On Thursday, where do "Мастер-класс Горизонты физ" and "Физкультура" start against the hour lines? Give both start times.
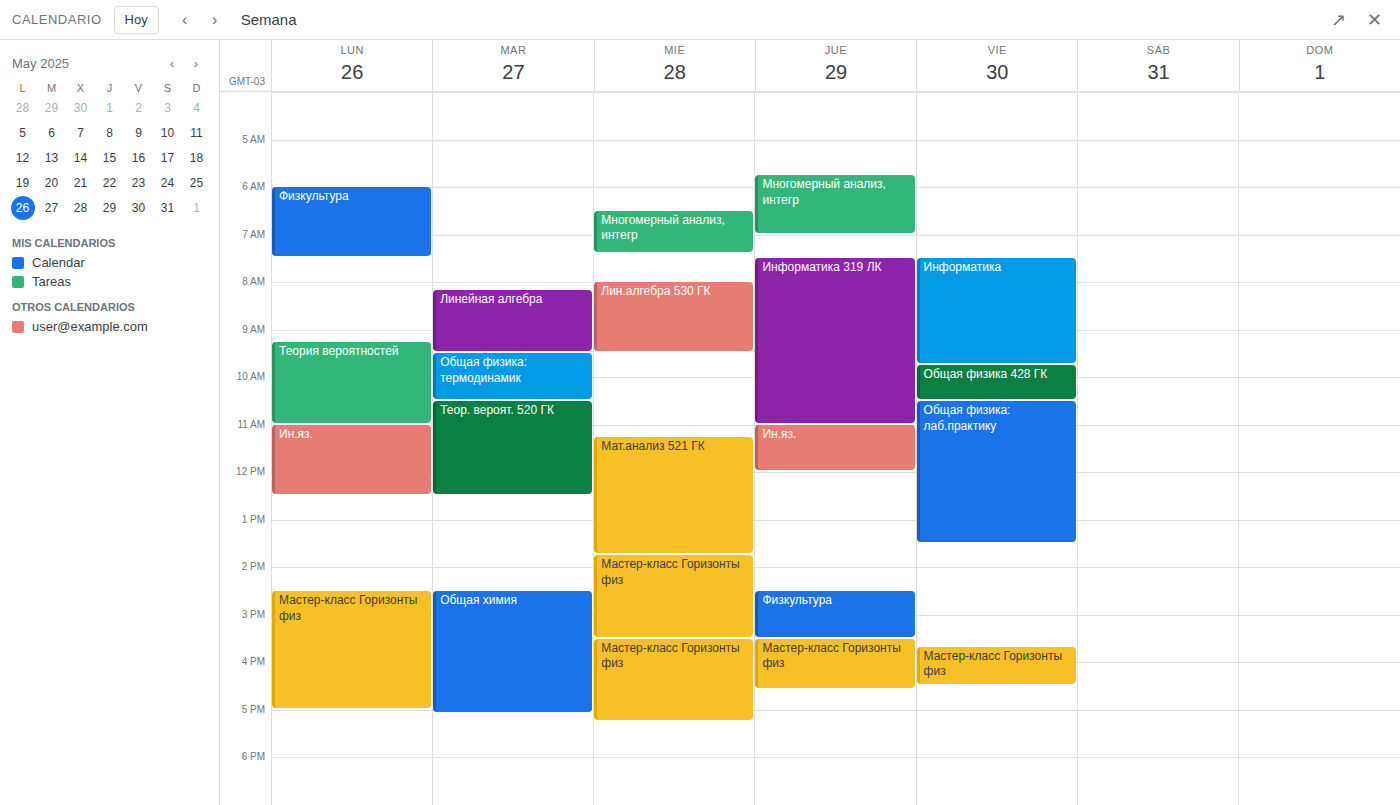
"Мастер-класс Горизонты физ": 3:30 PM, halfway between the 3 PM and 4 PM lines. "Физкультура": 2:30 PM, halfway between the 2 PM and 3 PM lines.